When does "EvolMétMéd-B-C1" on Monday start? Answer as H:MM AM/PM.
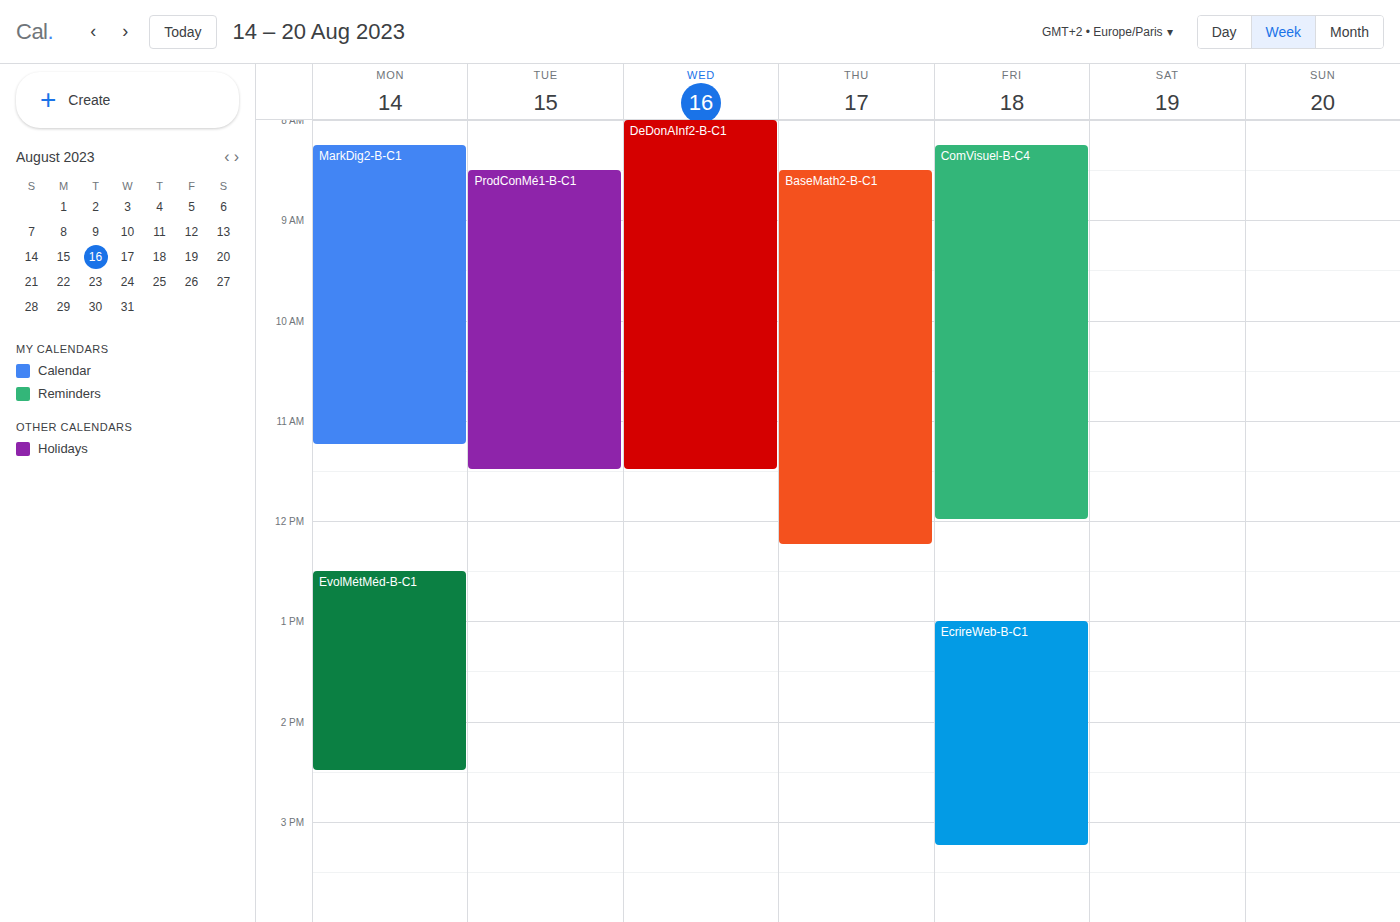
12:30 PM